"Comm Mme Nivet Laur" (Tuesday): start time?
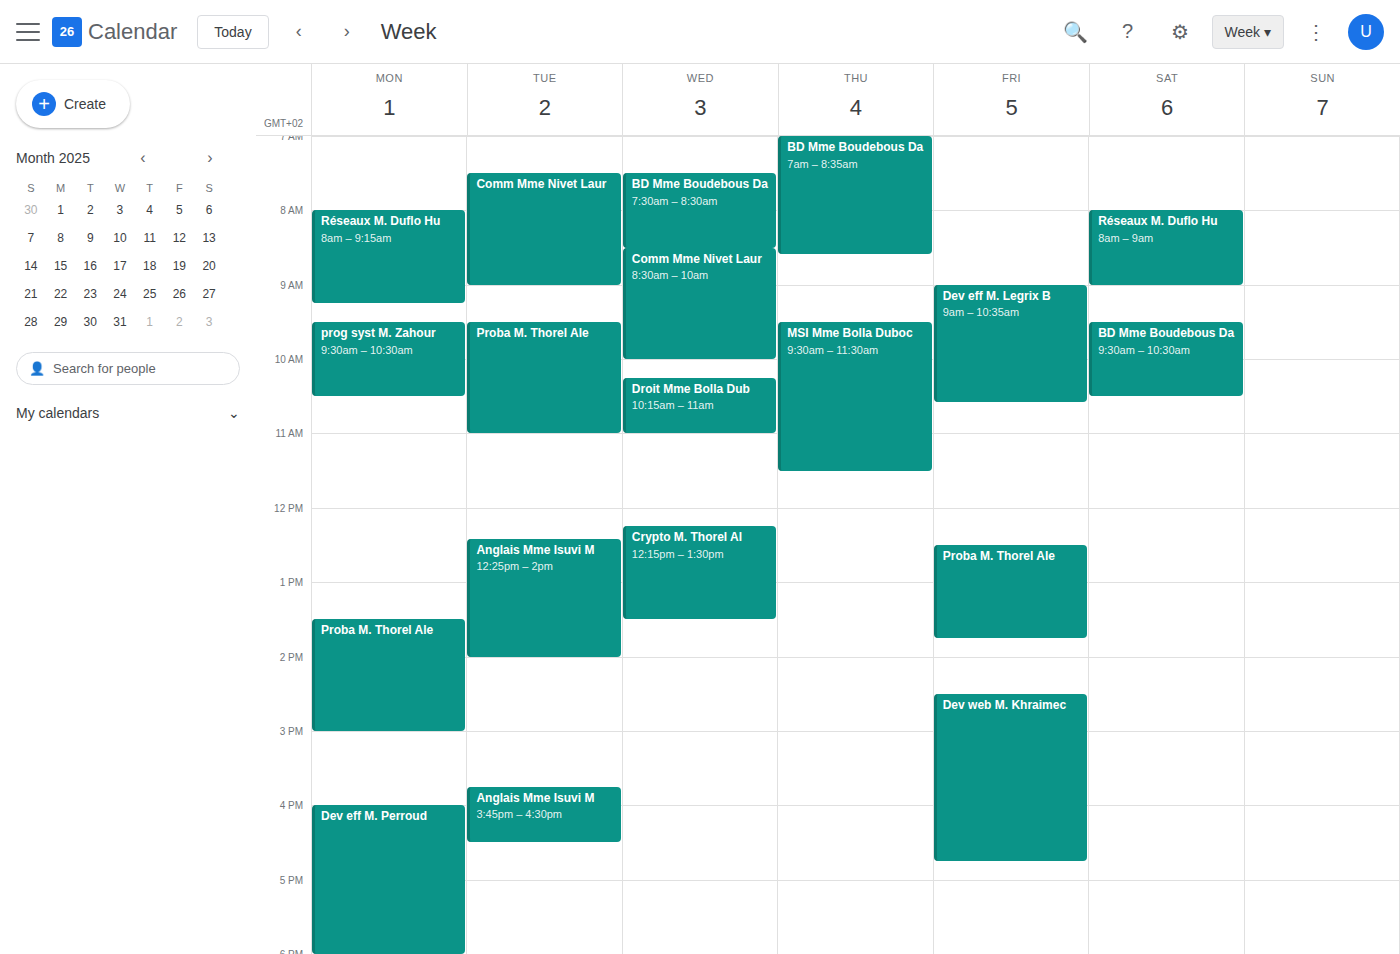
7:30 AM